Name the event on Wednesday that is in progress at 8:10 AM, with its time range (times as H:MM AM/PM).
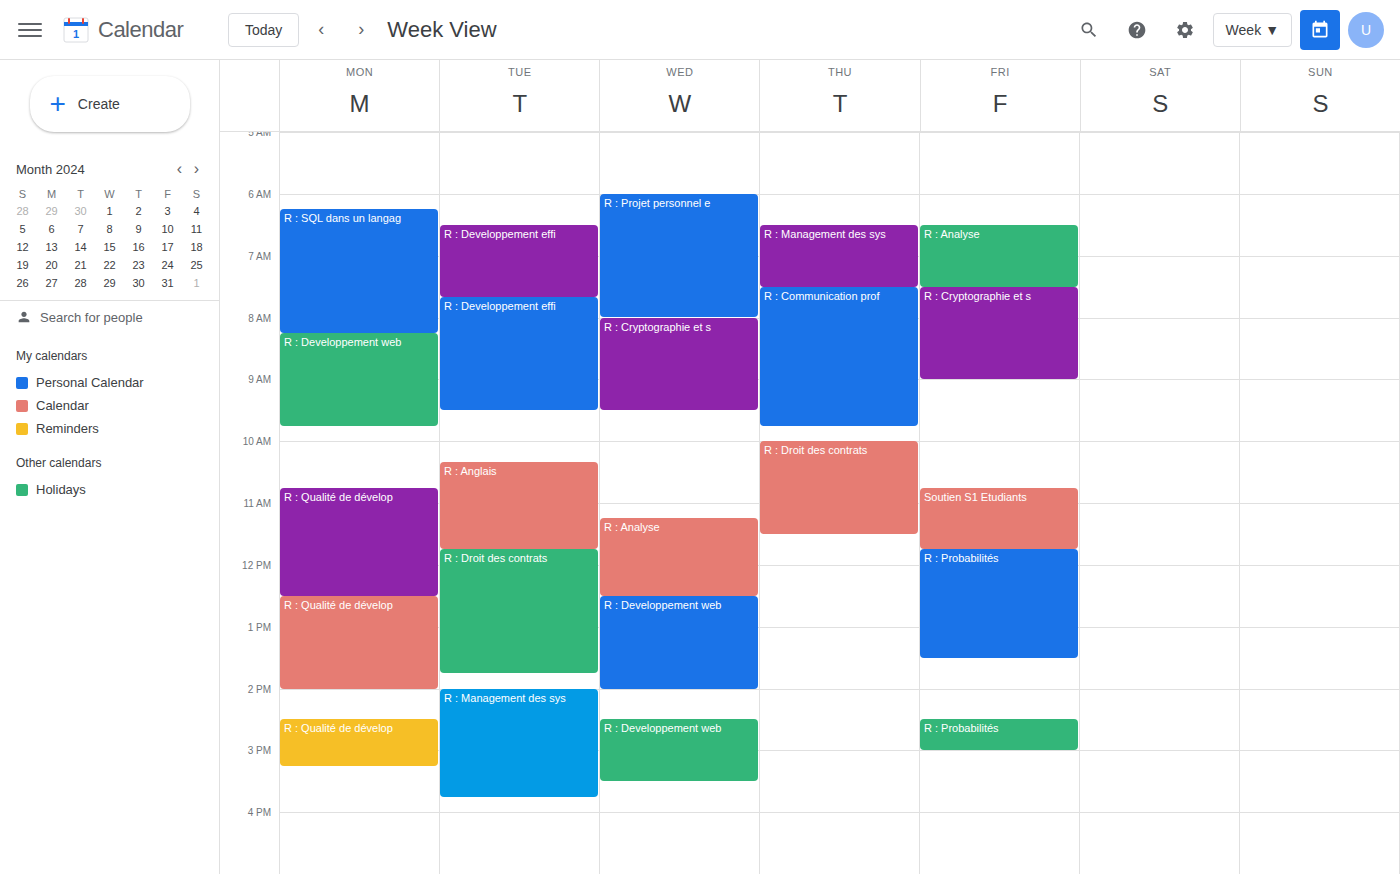
"R : Cryptographie et s", 8:00 AM to 9:30 AM